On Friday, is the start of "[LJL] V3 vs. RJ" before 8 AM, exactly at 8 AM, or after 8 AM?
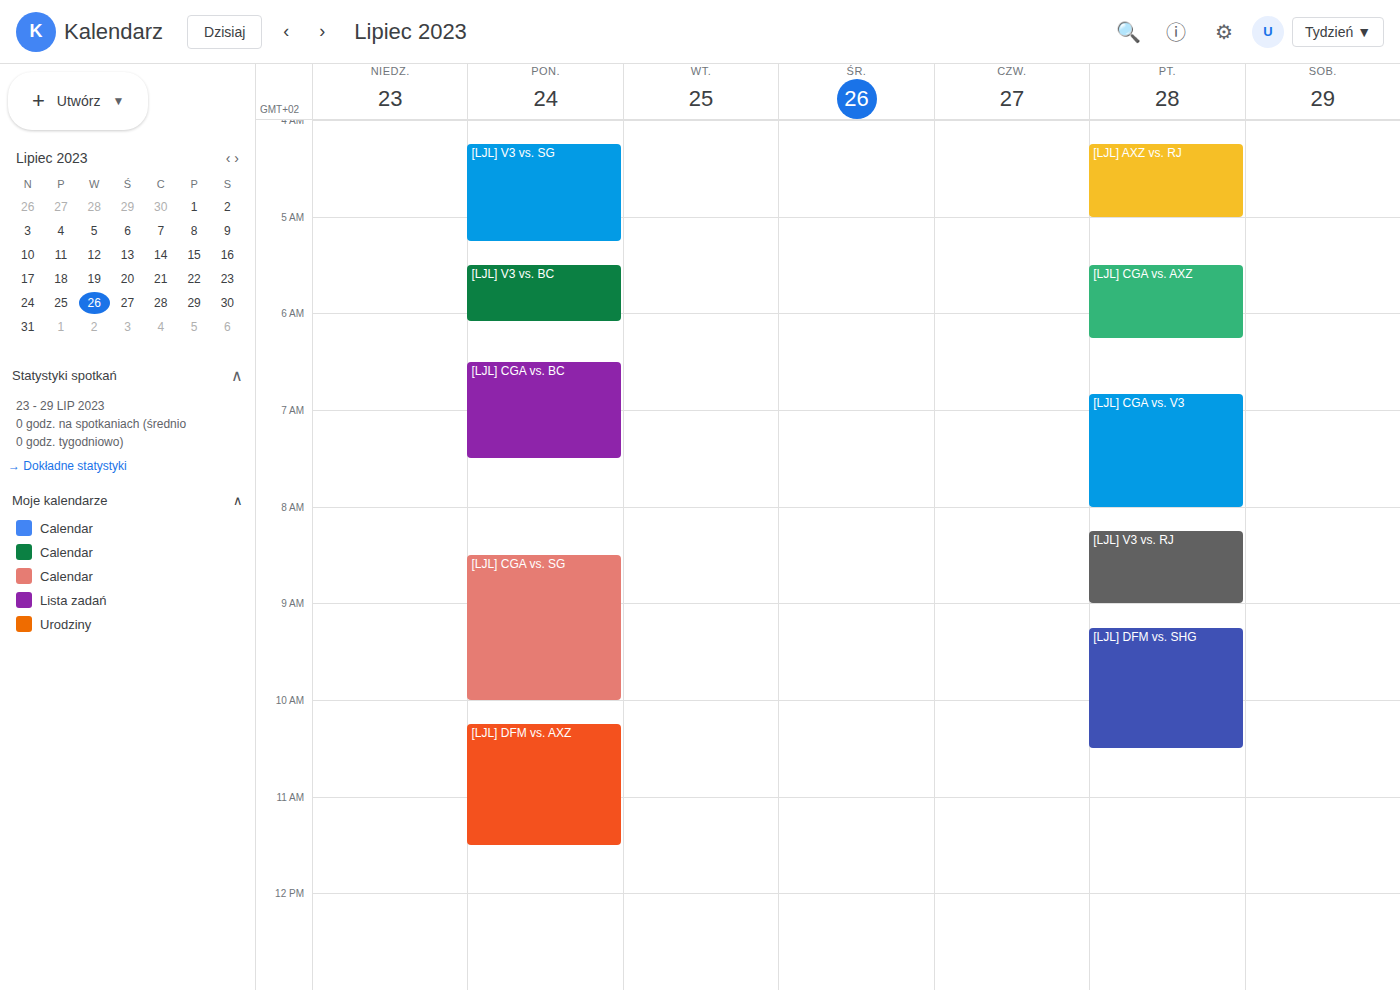
8:15 AM -- after 8 AM, 15 minutes below the 8 AM line.